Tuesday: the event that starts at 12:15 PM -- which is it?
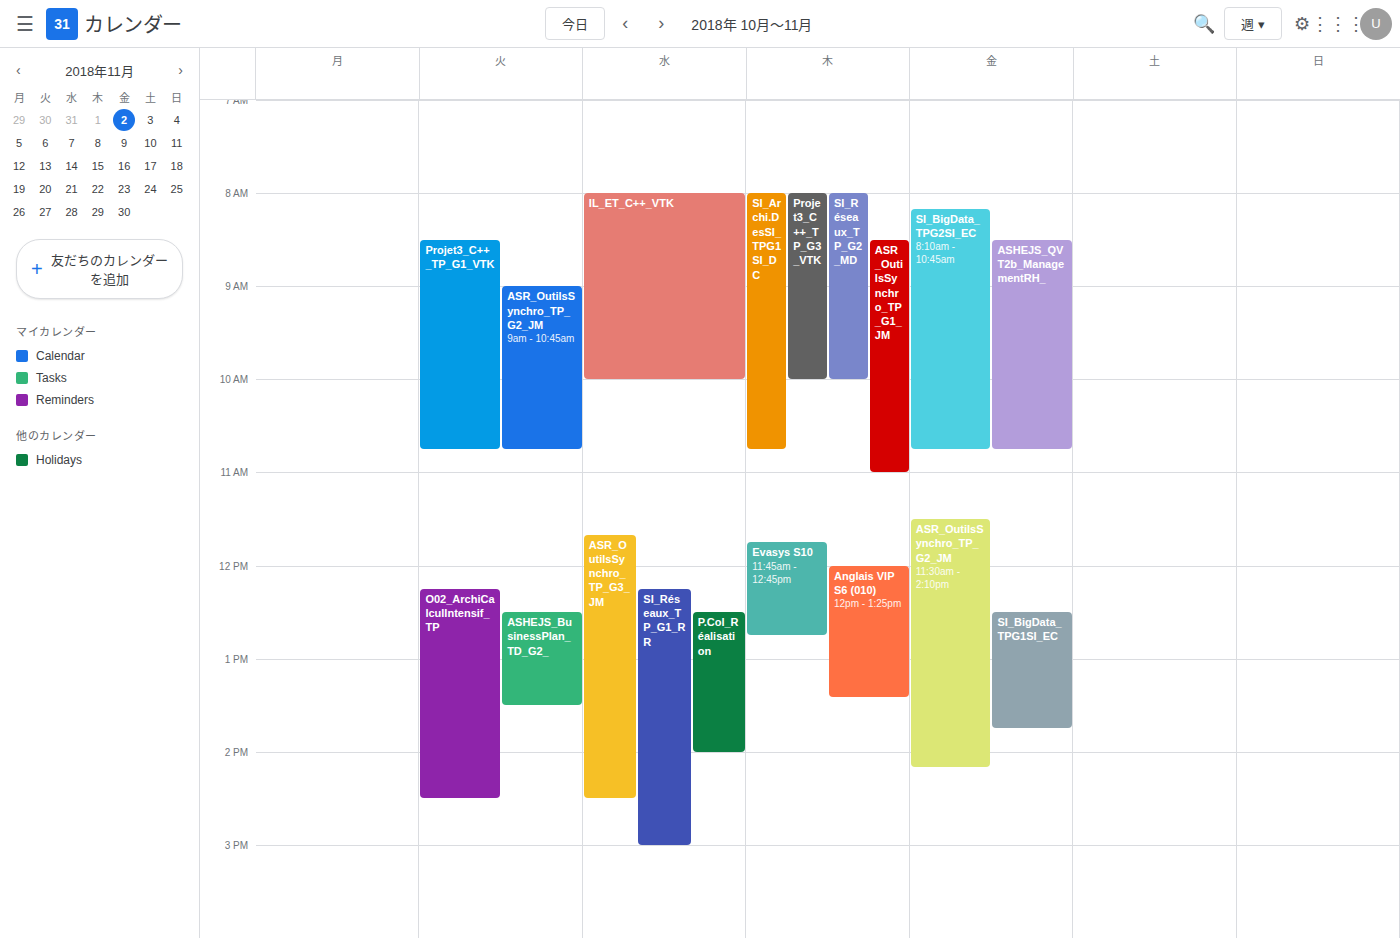
"O02_ArchiCalculIntensif_TP"